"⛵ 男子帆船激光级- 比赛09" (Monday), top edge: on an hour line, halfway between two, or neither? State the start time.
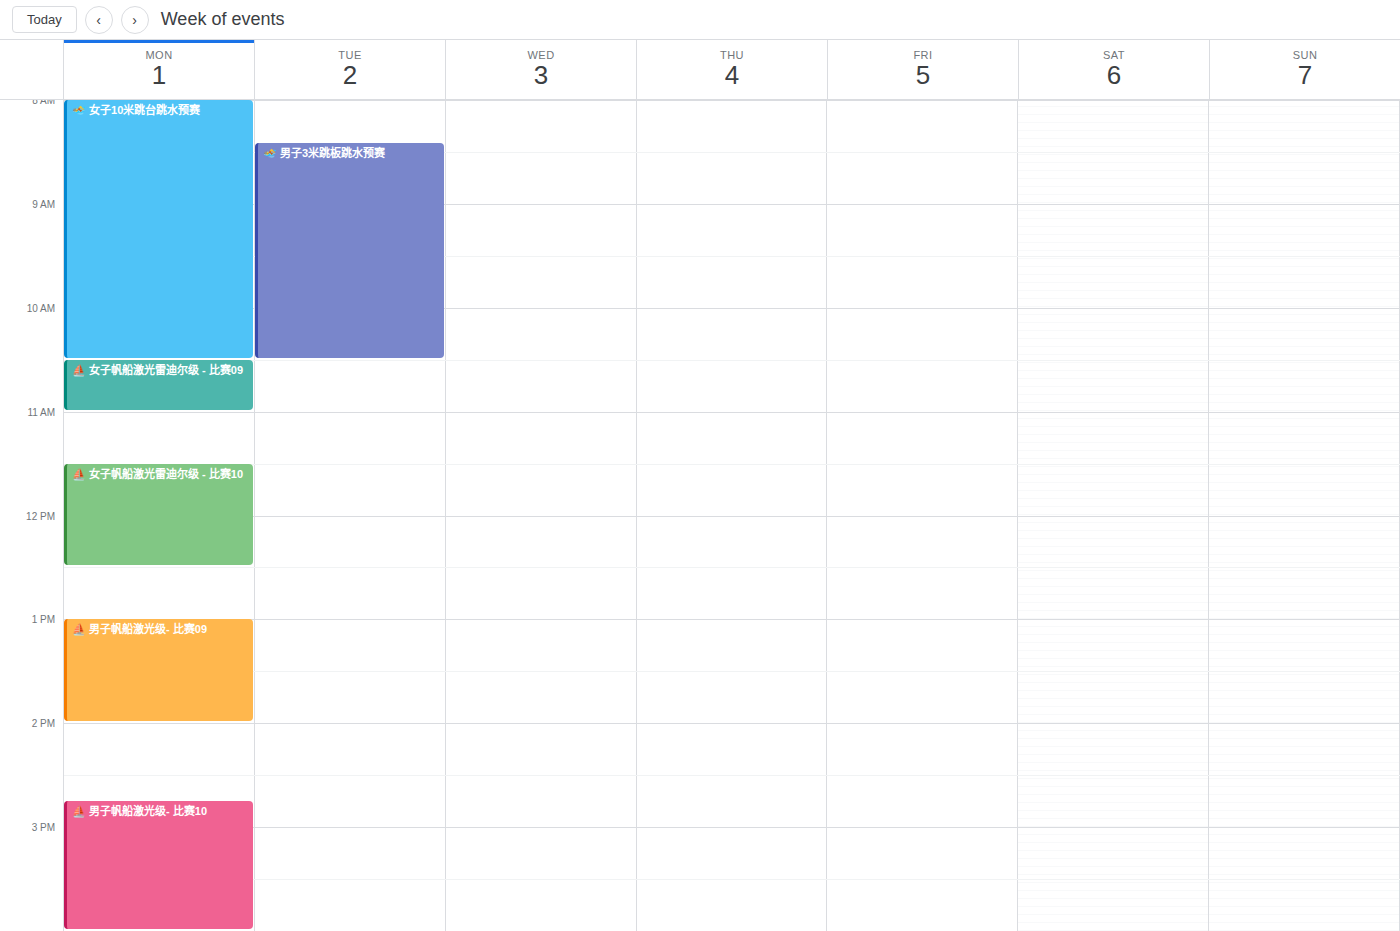
1:00 PM -- exactly on the 1 PM line.